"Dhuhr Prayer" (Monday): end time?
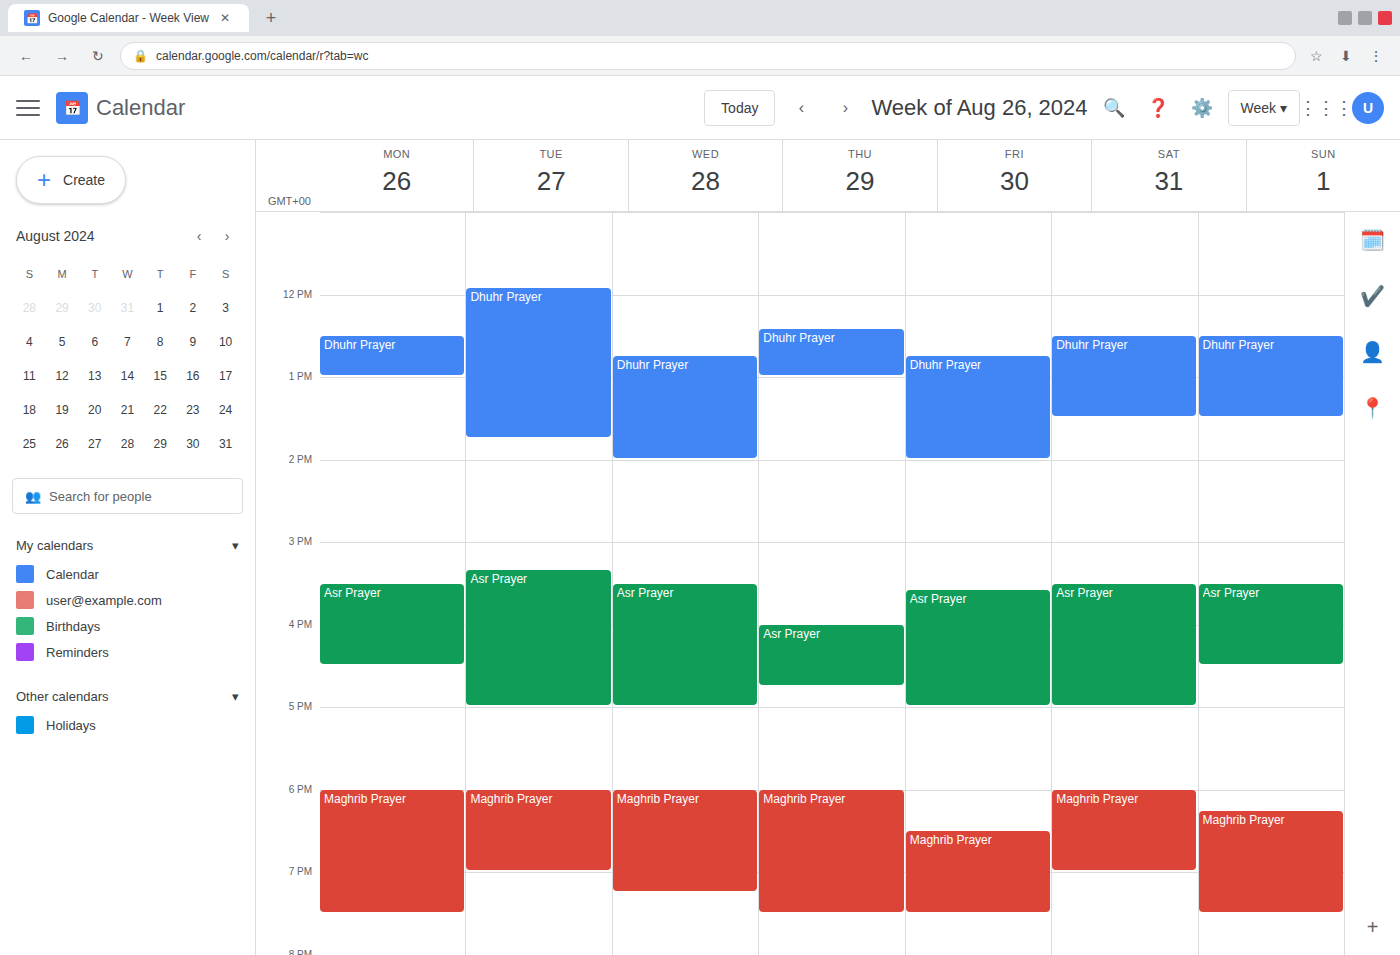
1:00 PM